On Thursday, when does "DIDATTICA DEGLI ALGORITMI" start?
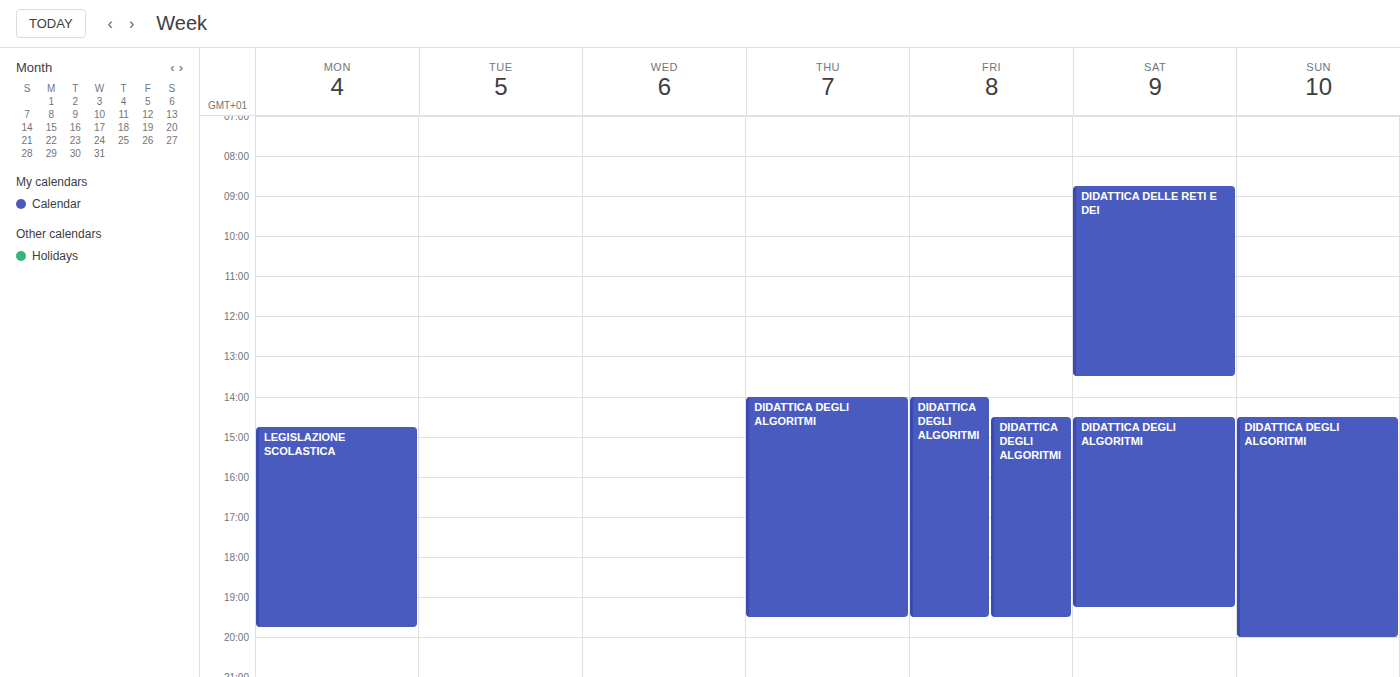
2:00 PM